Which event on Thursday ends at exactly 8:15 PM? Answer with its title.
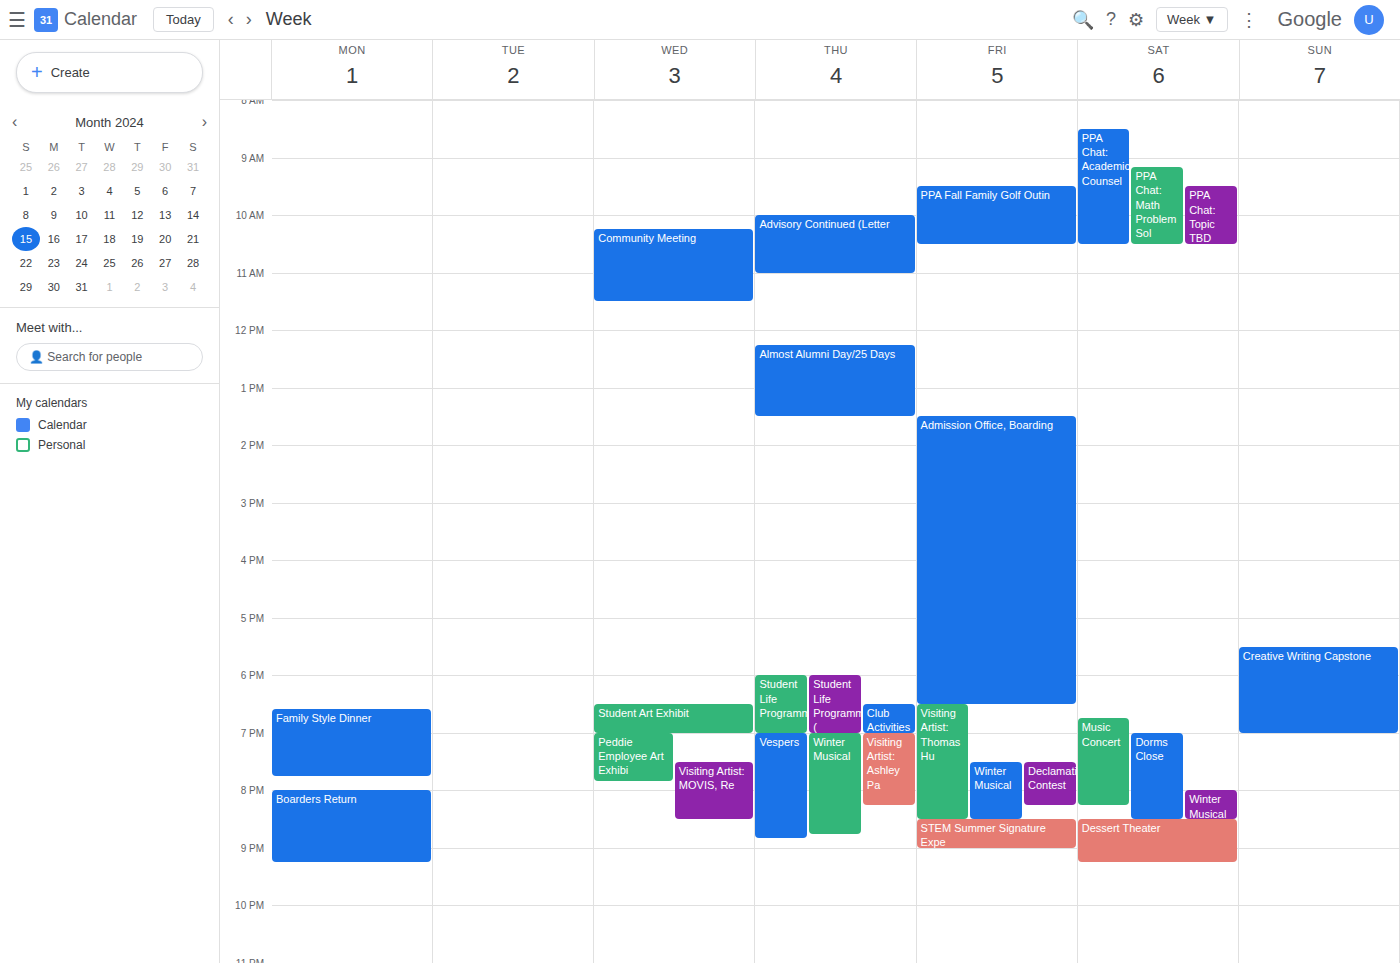
"Visiting Artist: Ashley Pa"